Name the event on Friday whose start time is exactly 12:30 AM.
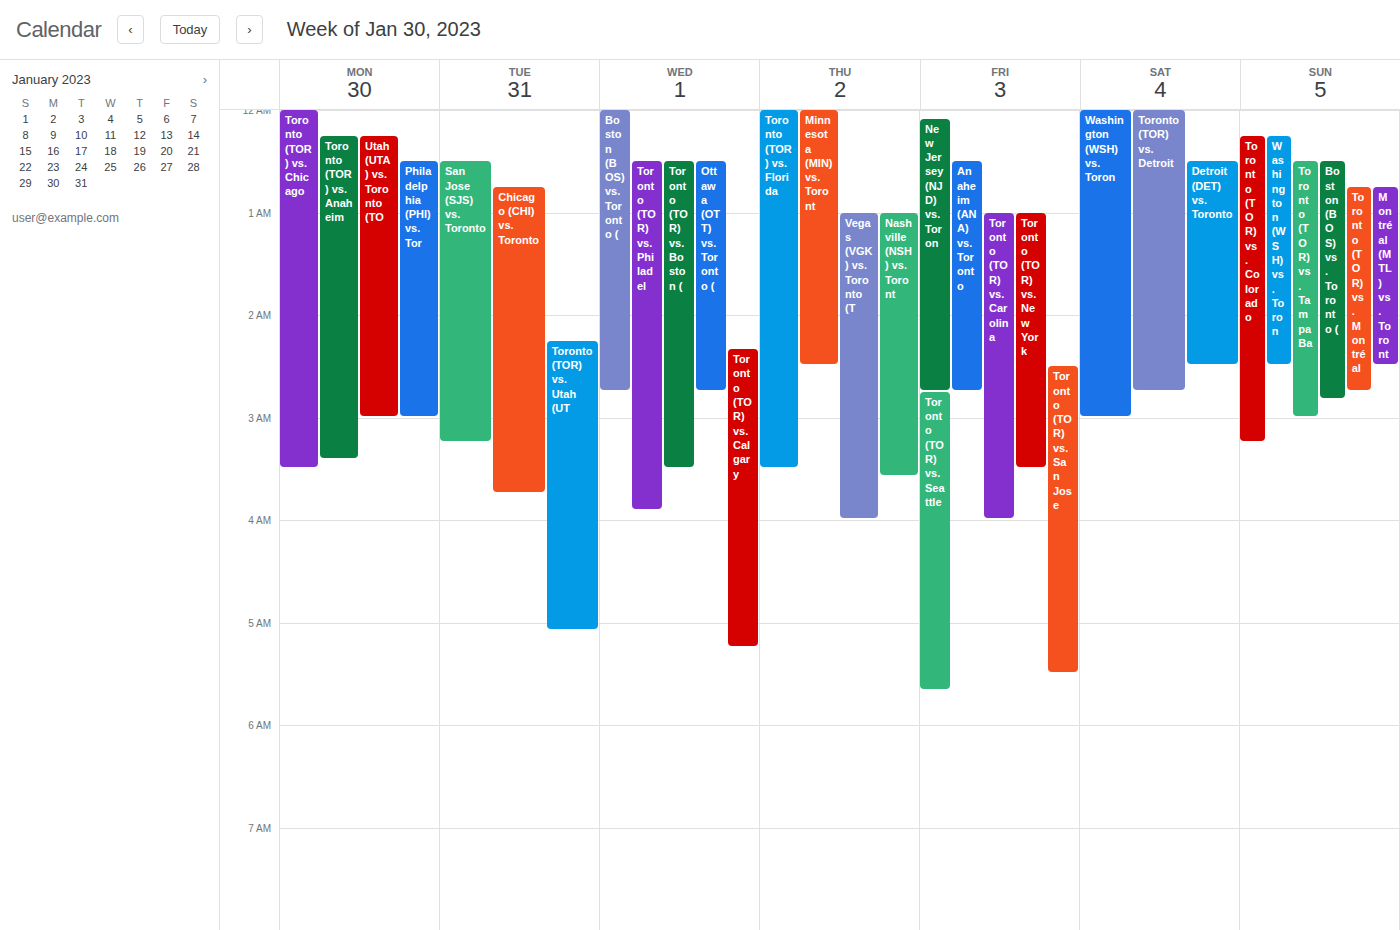
"Anaheim (ANA) vs. Toronto"